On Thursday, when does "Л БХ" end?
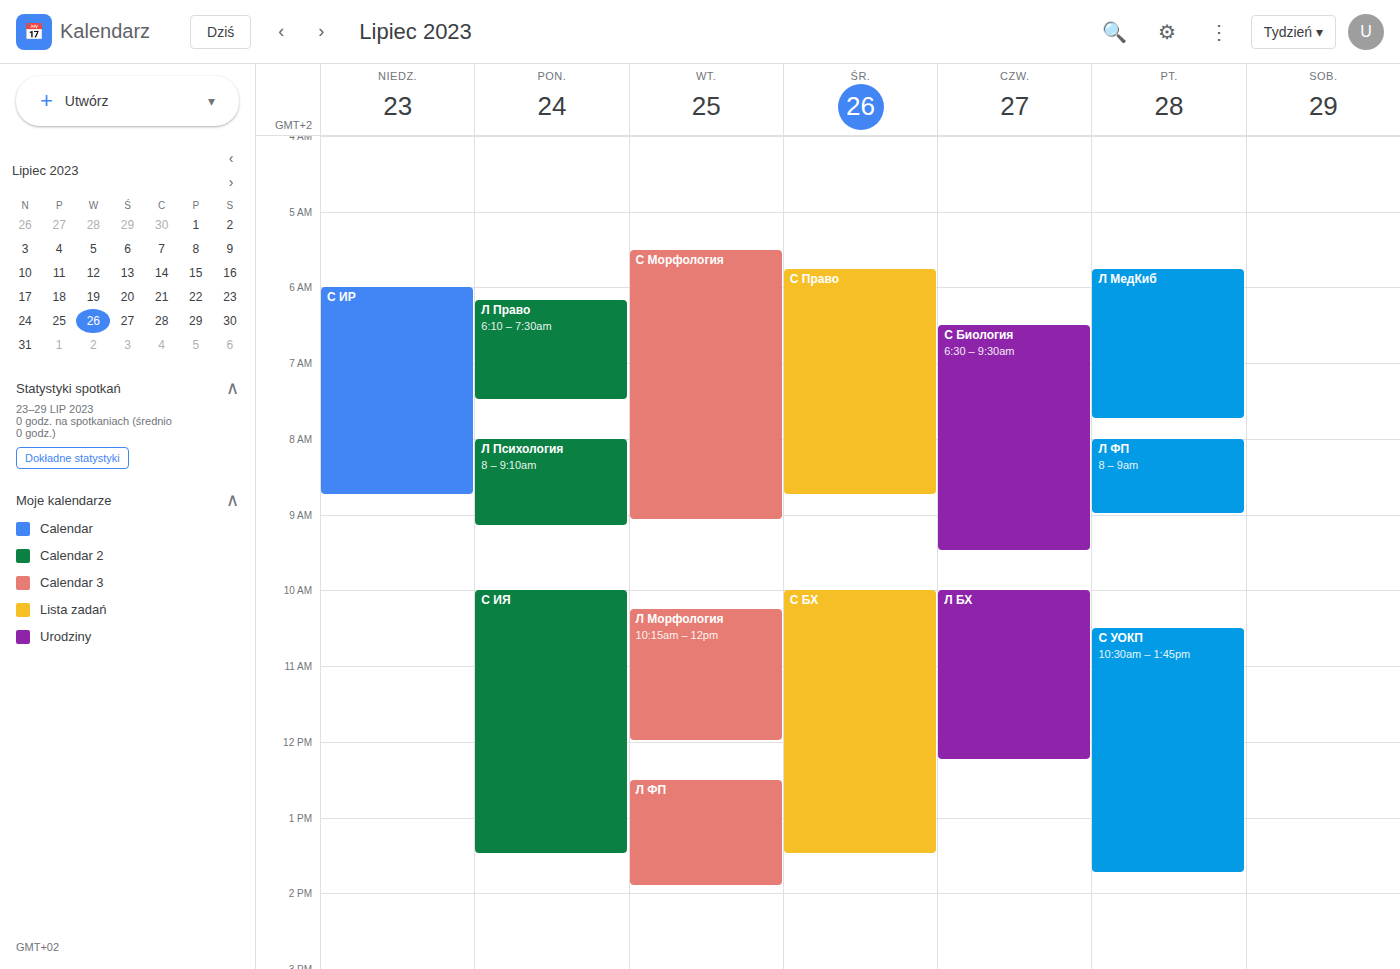
12:15 PM